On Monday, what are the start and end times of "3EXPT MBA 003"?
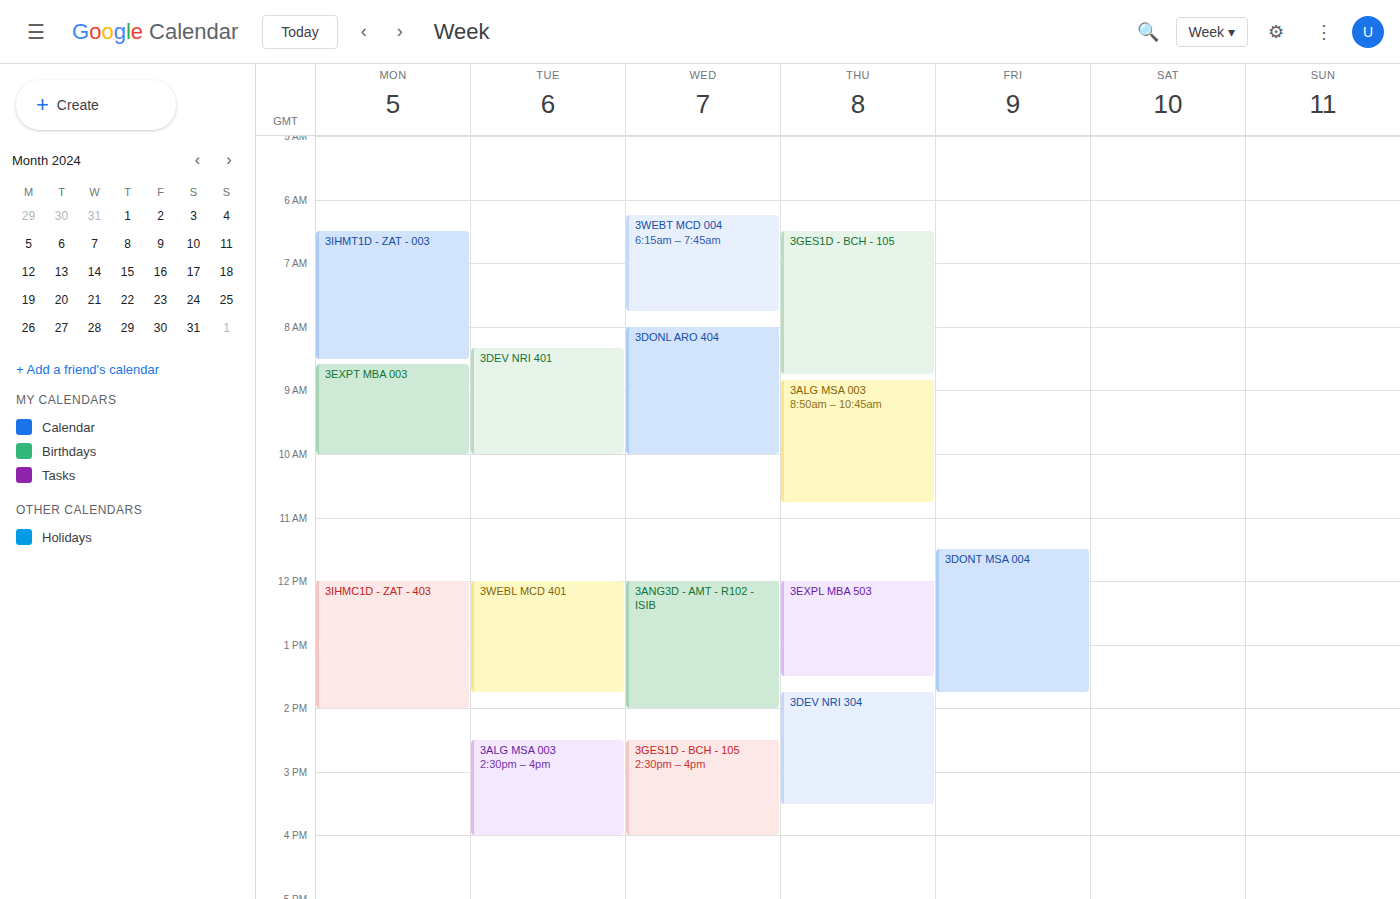
8:35 AM to 10:00 AM